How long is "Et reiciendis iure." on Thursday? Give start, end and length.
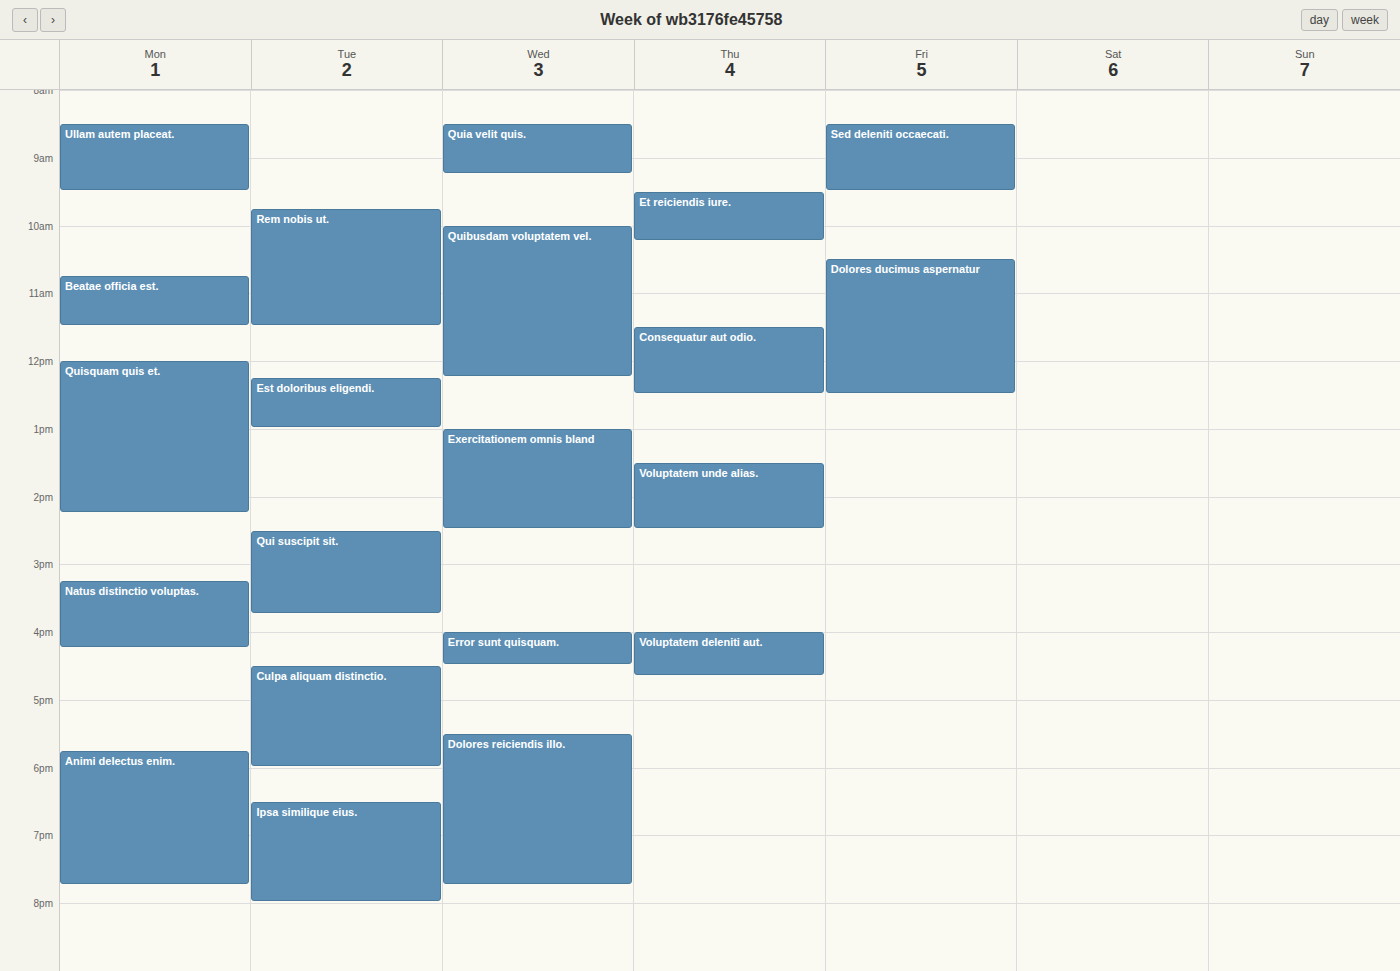
09:30 to 10:15, 45 minutes